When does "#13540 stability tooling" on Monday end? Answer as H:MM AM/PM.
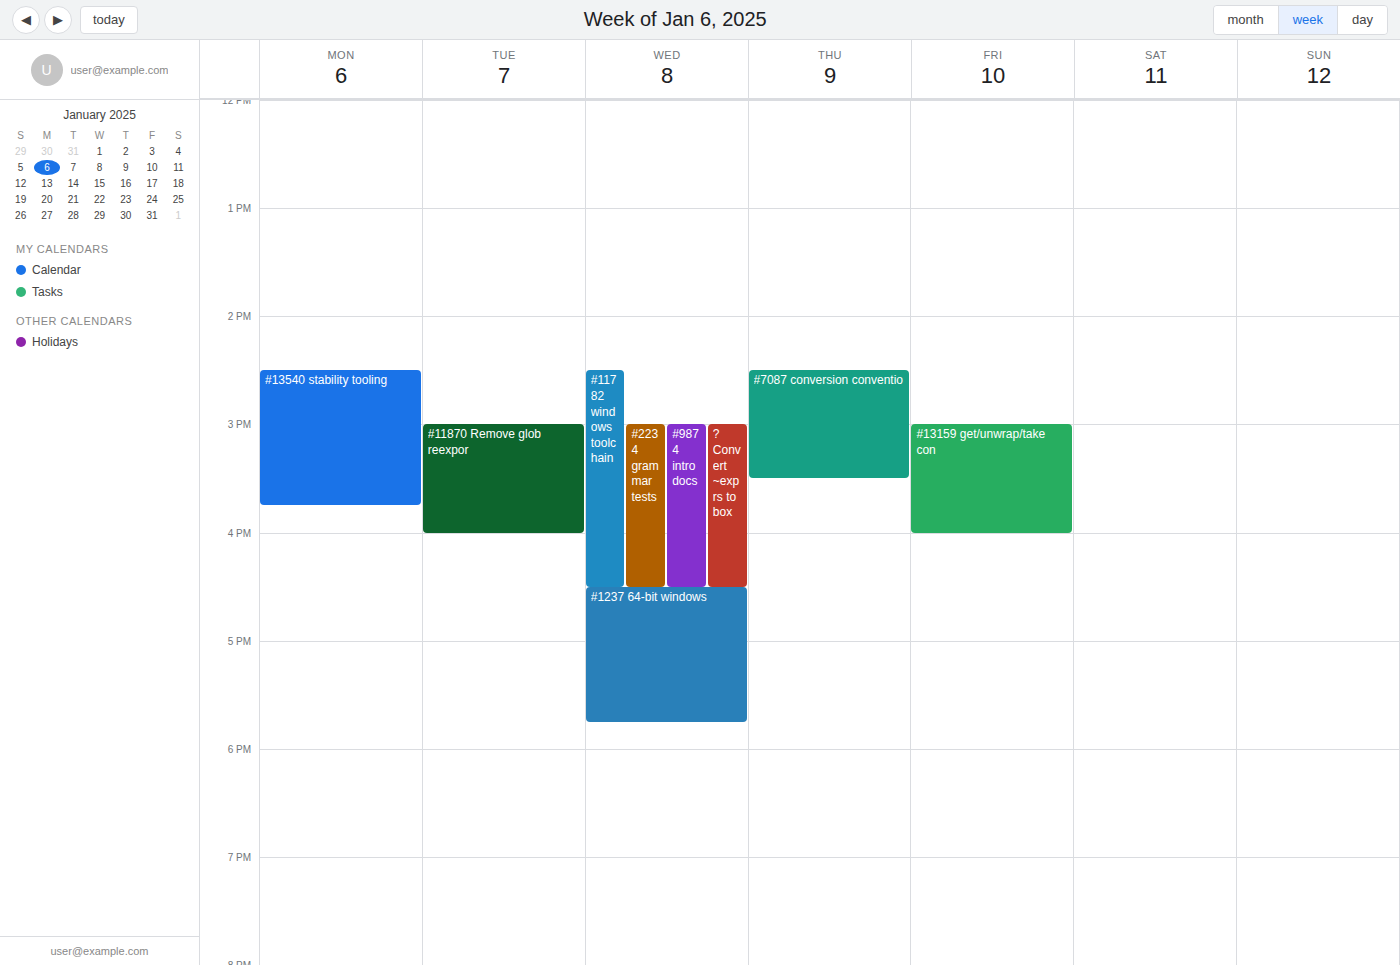
3:45 PM